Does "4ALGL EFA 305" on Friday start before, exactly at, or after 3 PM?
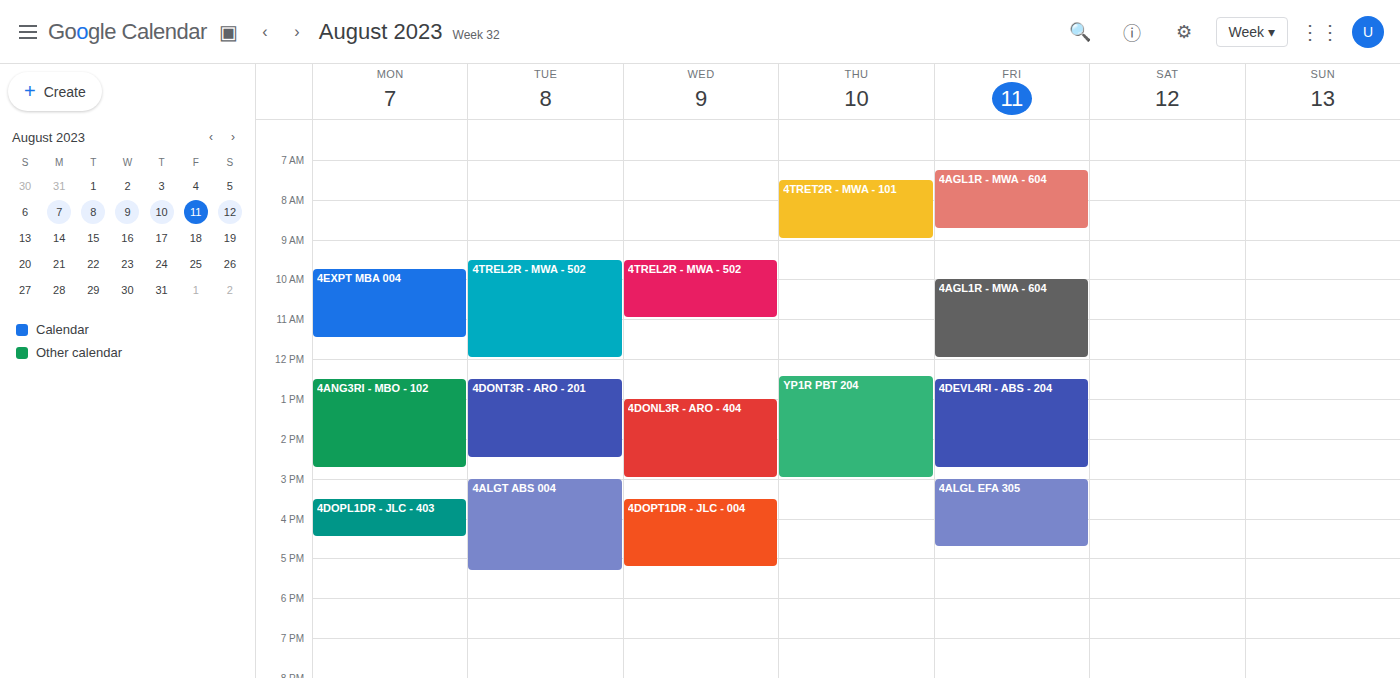
3:00 PM -- exactly at 3 PM, on the 3 PM line.